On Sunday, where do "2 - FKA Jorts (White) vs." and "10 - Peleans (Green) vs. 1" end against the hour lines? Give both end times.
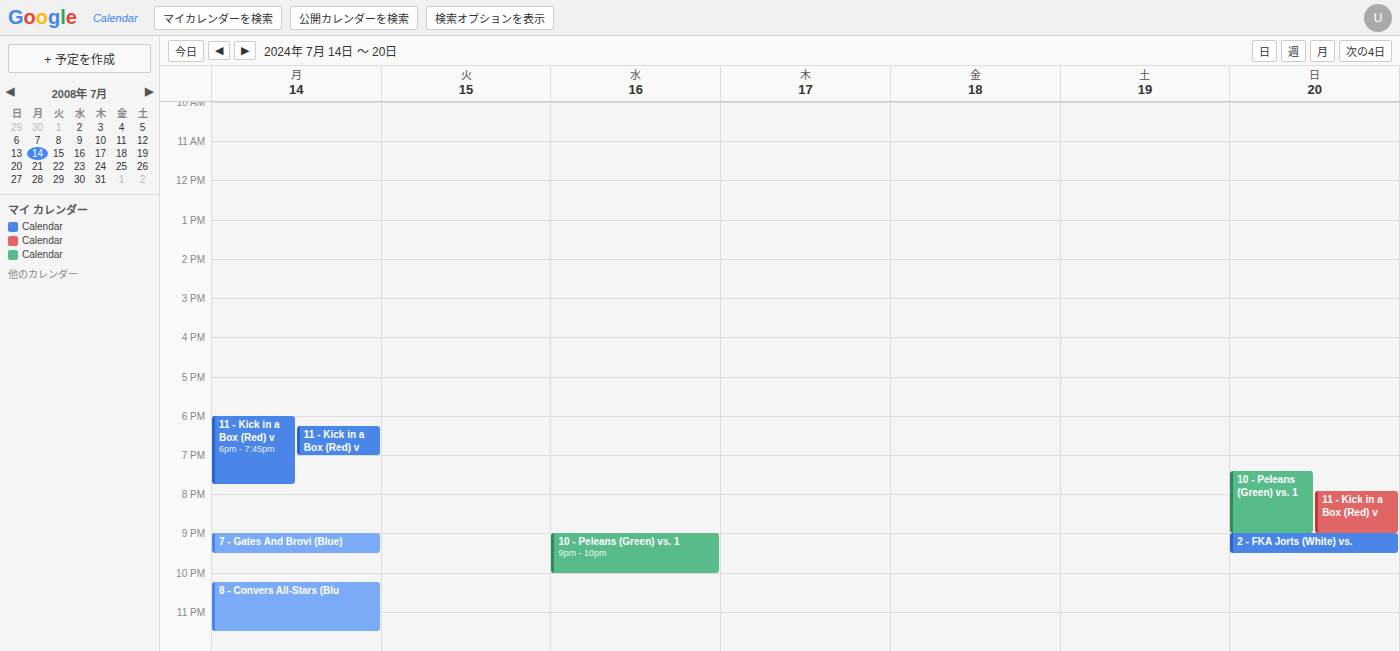
"2 - FKA Jorts (White) vs.": 9:30 PM, halfway between the 9 PM and 10 PM lines. "10 - Peleans (Green) vs. 1": 9:00 PM, exactly on the 9 PM line.